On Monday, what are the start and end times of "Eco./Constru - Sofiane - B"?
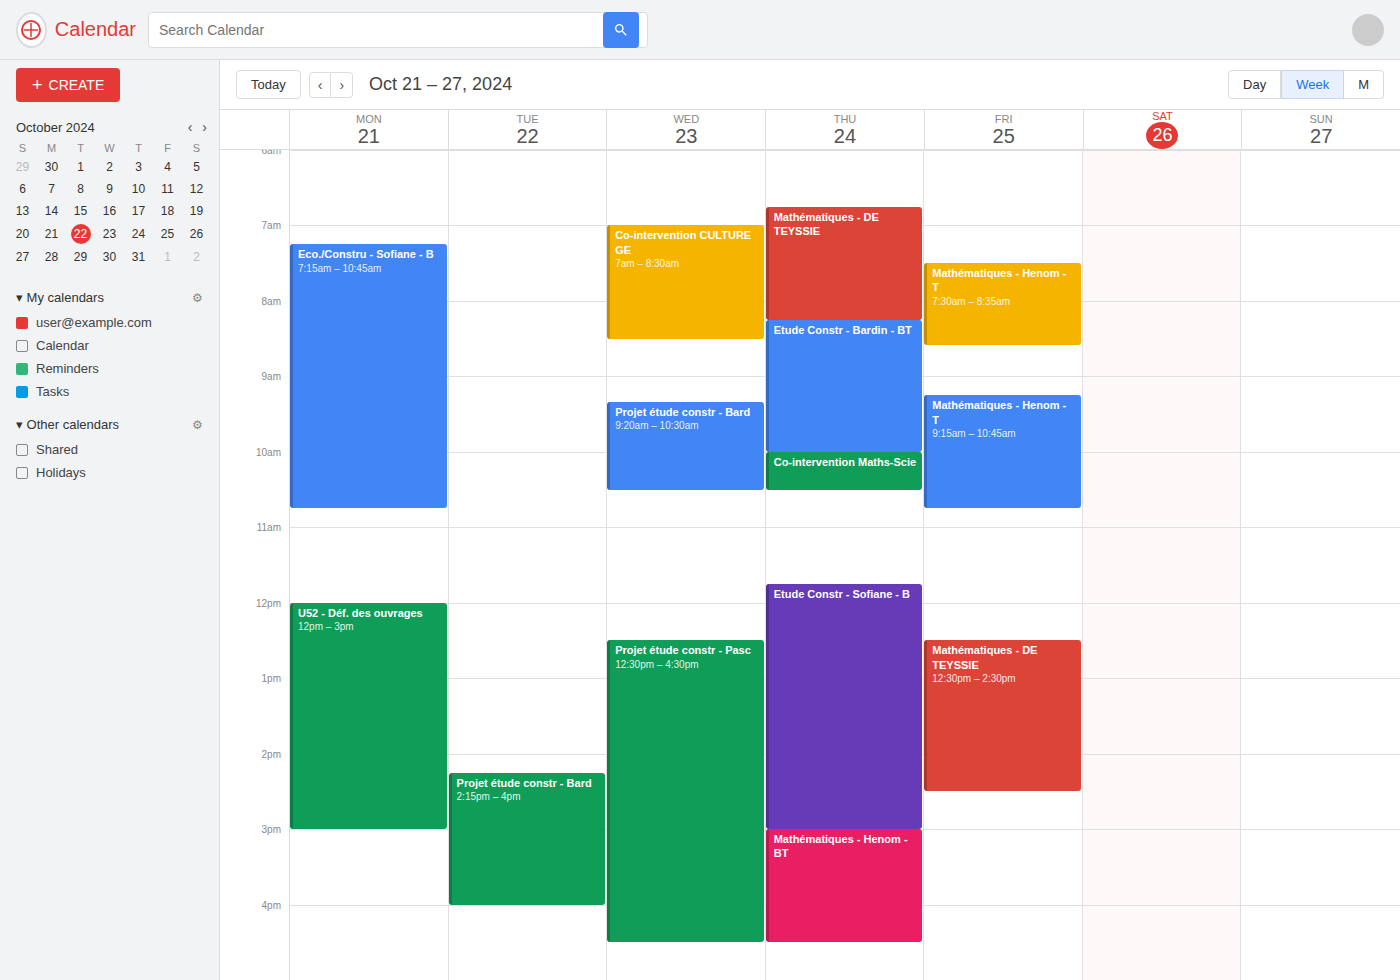
7:15 AM to 10:45 AM